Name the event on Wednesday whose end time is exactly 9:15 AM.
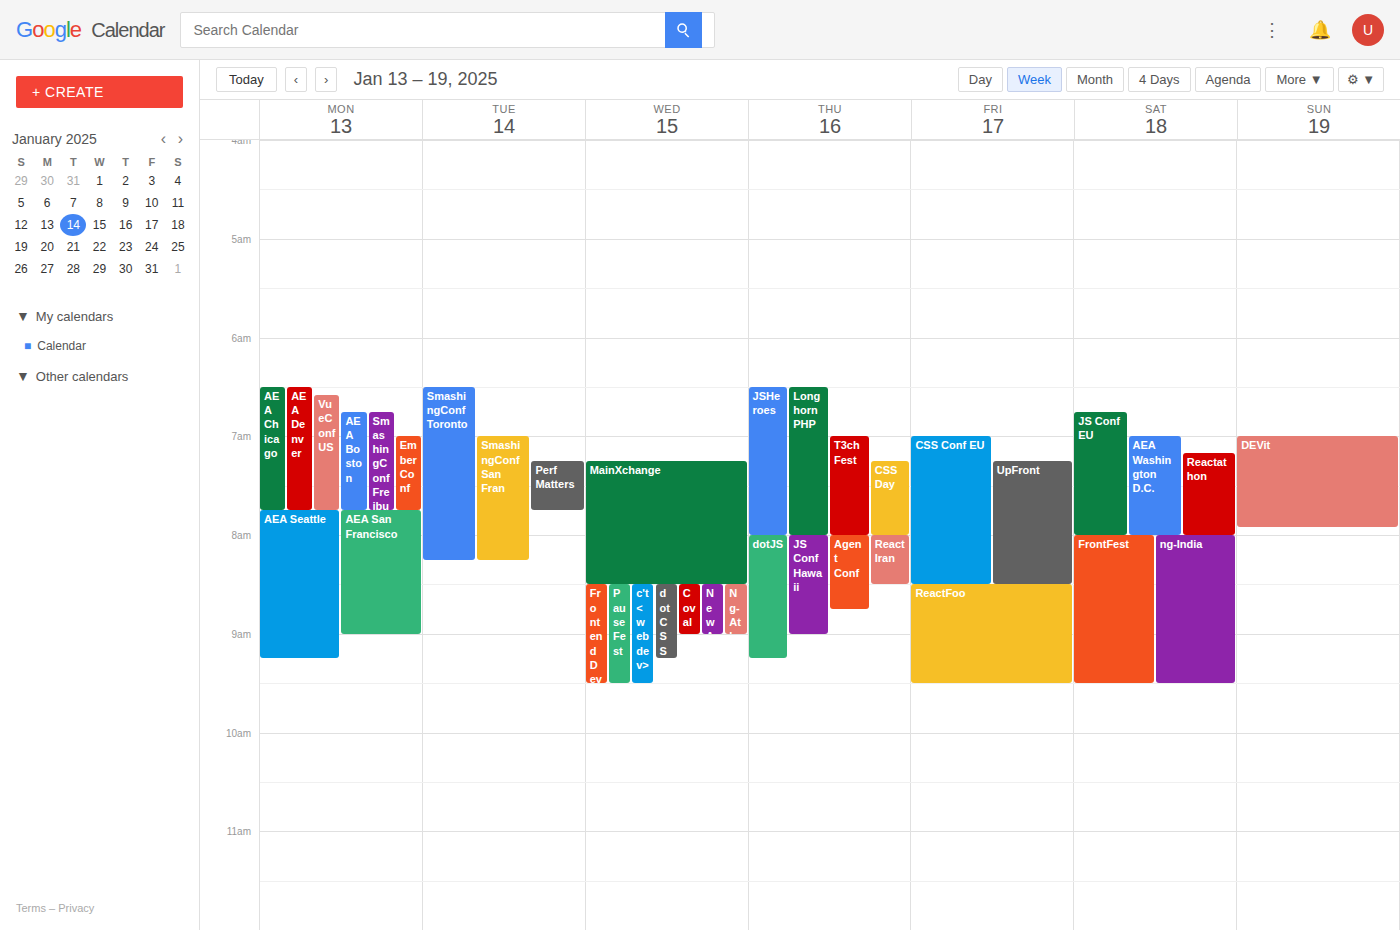
"dotCSS"